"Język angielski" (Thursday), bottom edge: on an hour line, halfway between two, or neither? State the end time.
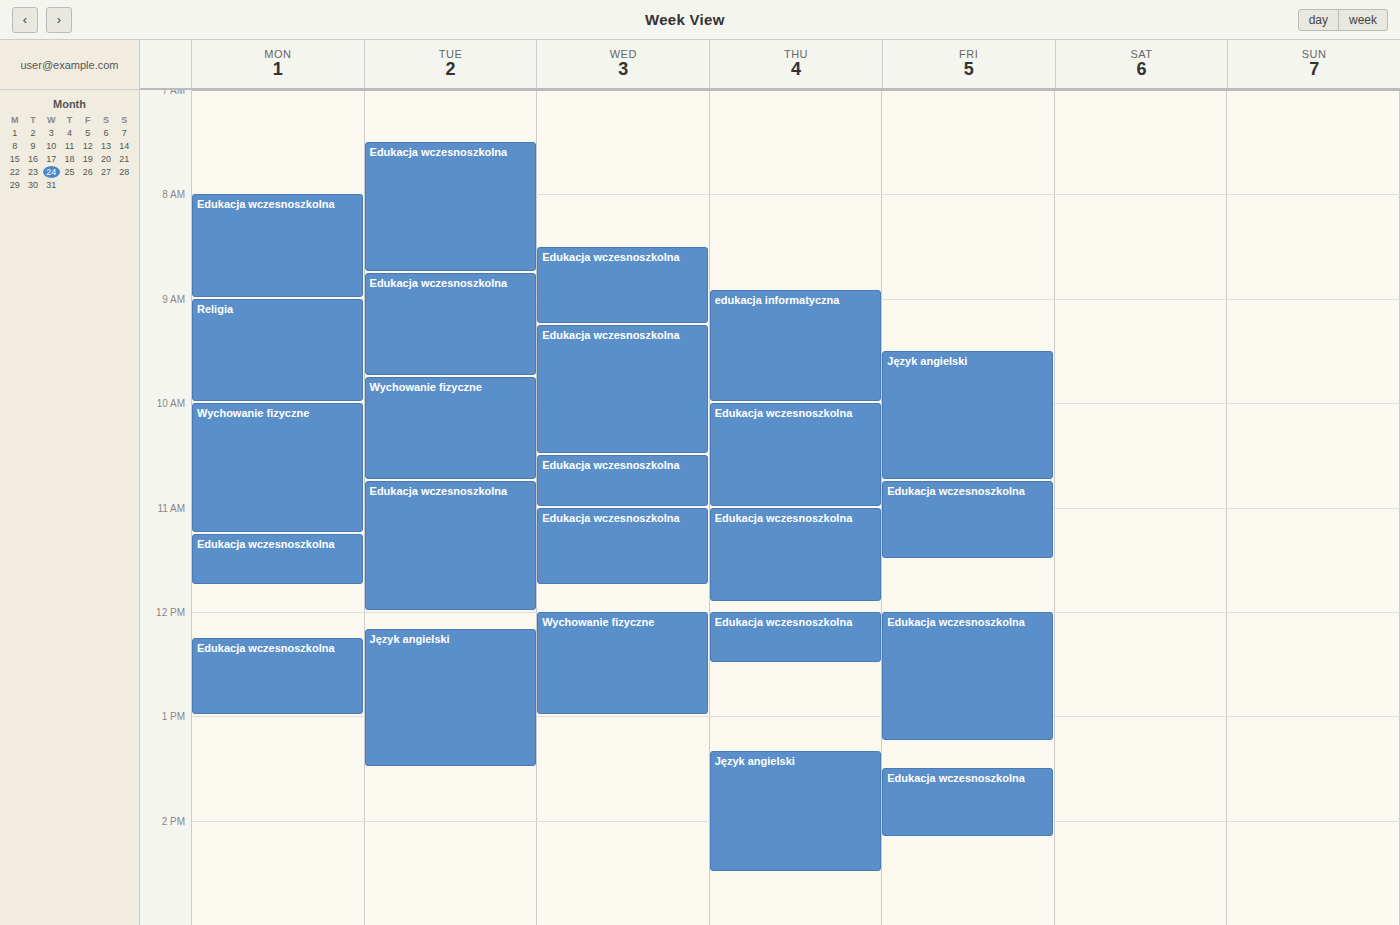
2:30 PM -- halfway between the 2 PM and 3 PM lines.